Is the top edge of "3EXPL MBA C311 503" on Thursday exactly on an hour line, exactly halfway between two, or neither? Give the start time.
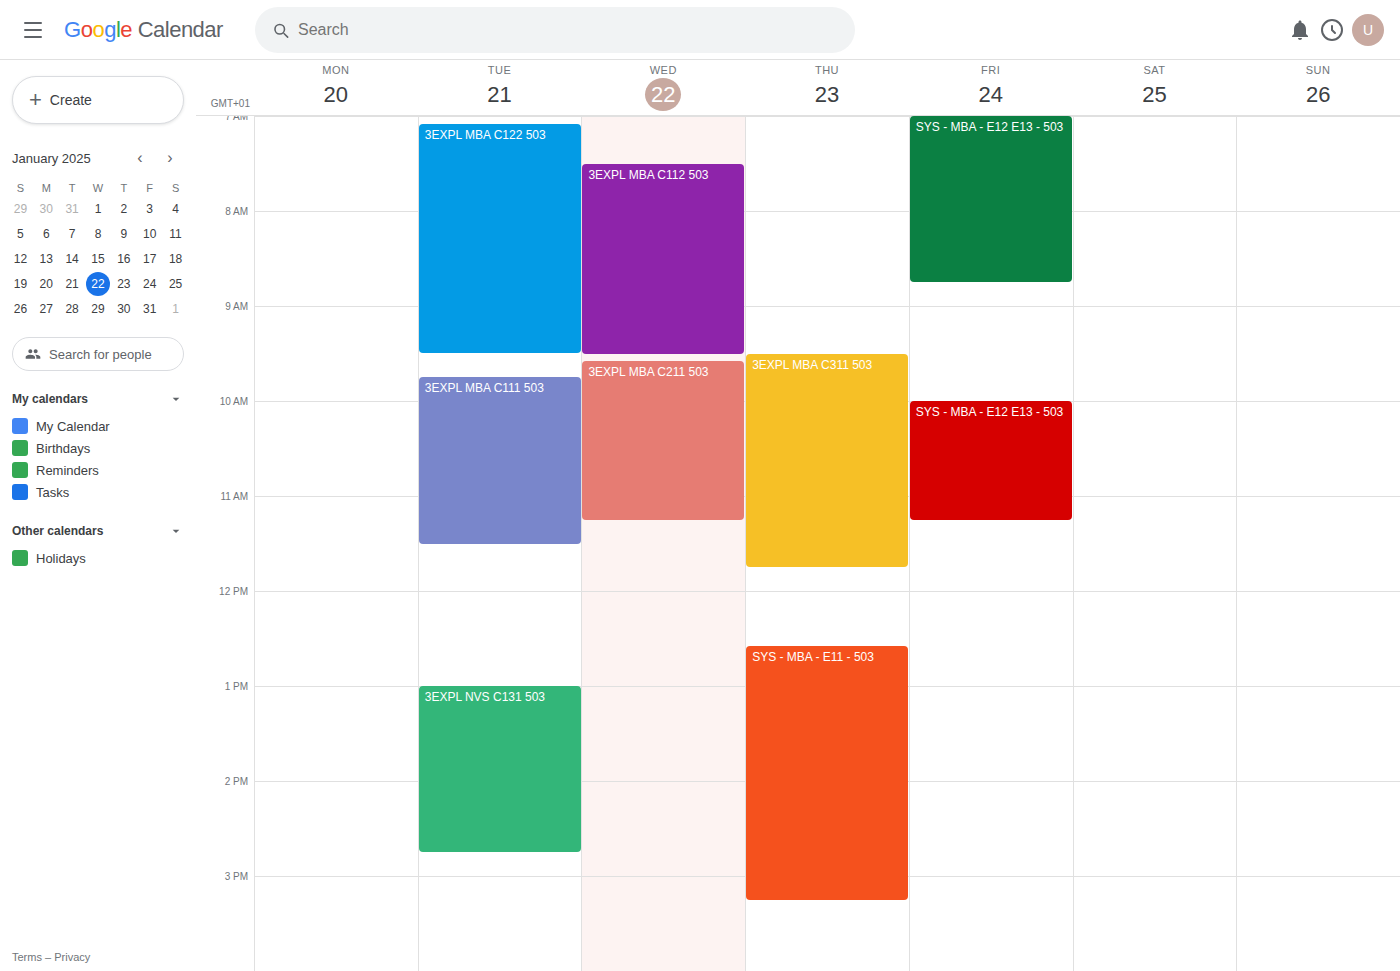
9:30 AM -- halfway between the 9 AM and 10 AM lines.